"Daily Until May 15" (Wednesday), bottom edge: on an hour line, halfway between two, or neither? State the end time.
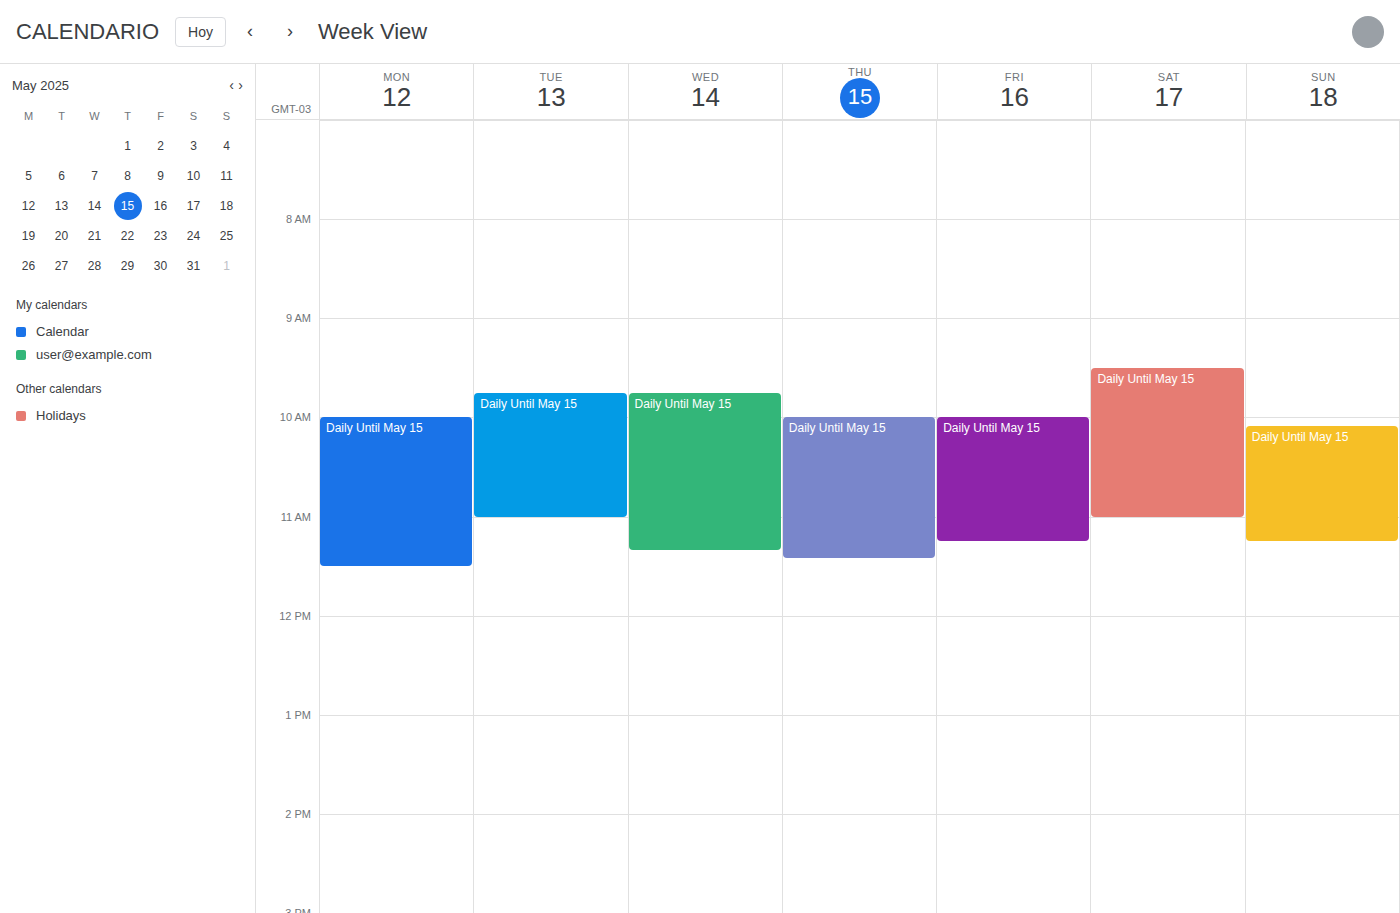
11:20 -- neither: 20 minutes below the 11:00 line and 40 minutes above the 12:00 line.